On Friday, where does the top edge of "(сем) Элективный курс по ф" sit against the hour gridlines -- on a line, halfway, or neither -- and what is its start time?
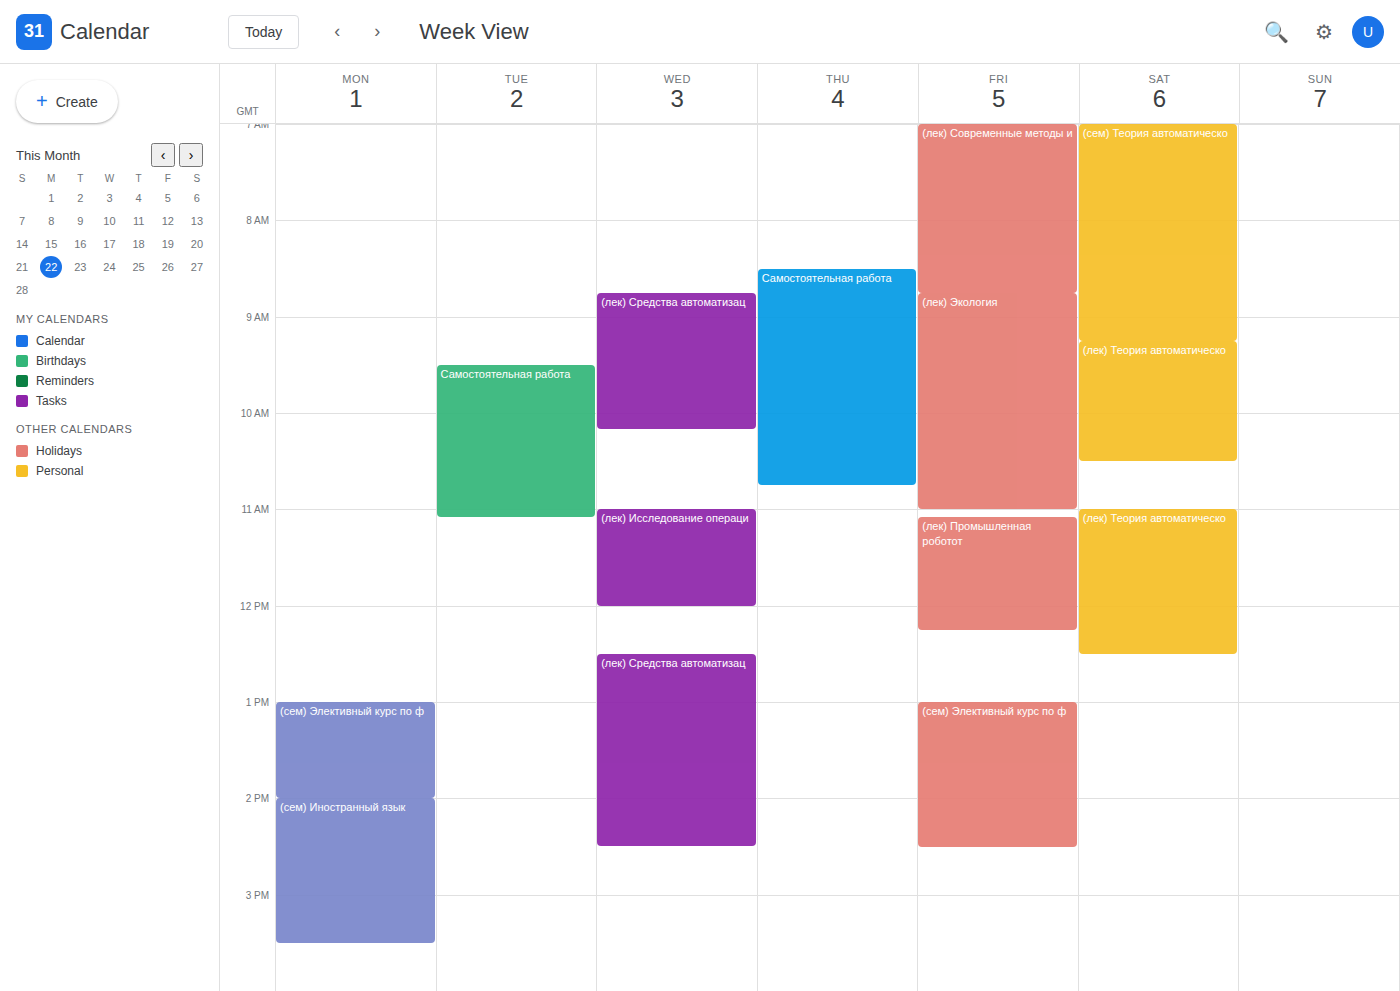
1:00 PM -- exactly on the 1 PM line.